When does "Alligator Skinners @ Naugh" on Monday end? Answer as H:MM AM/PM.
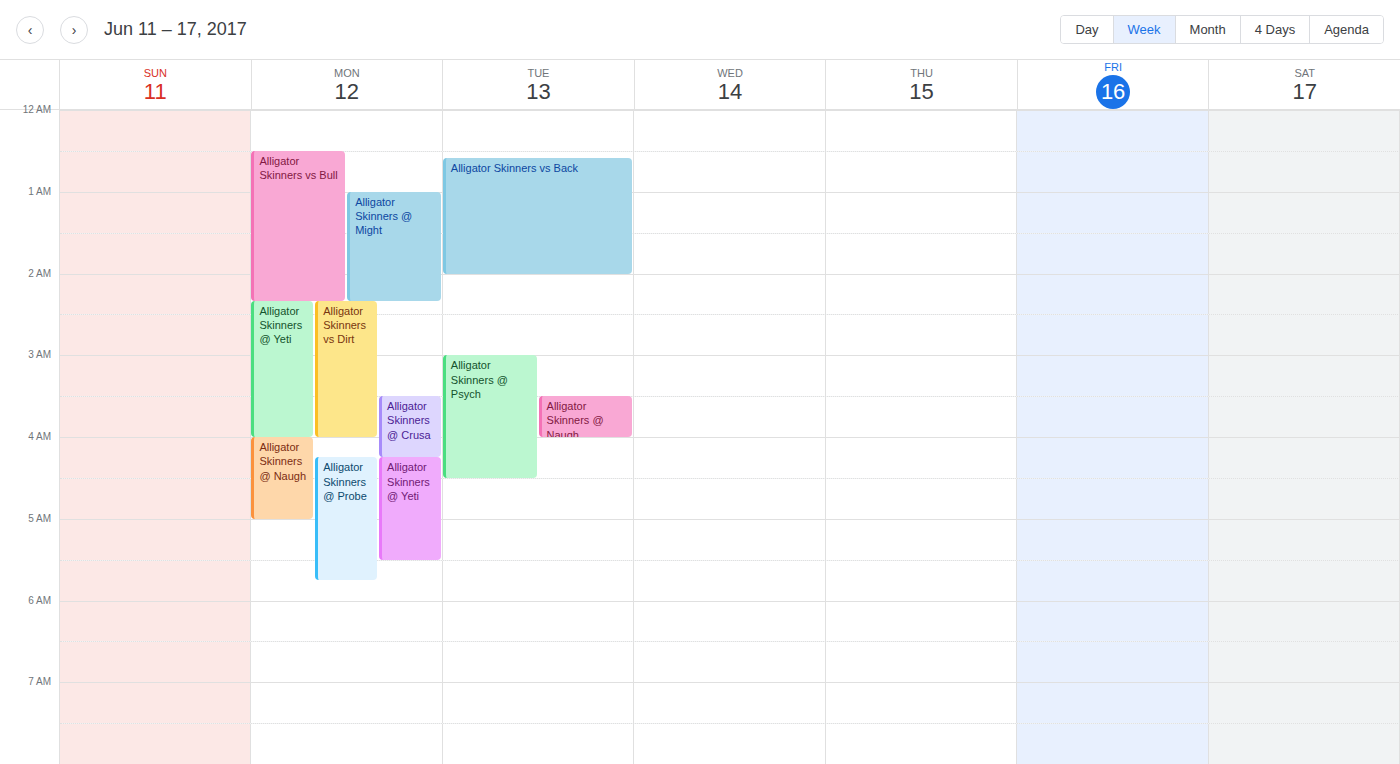
5:00 AM